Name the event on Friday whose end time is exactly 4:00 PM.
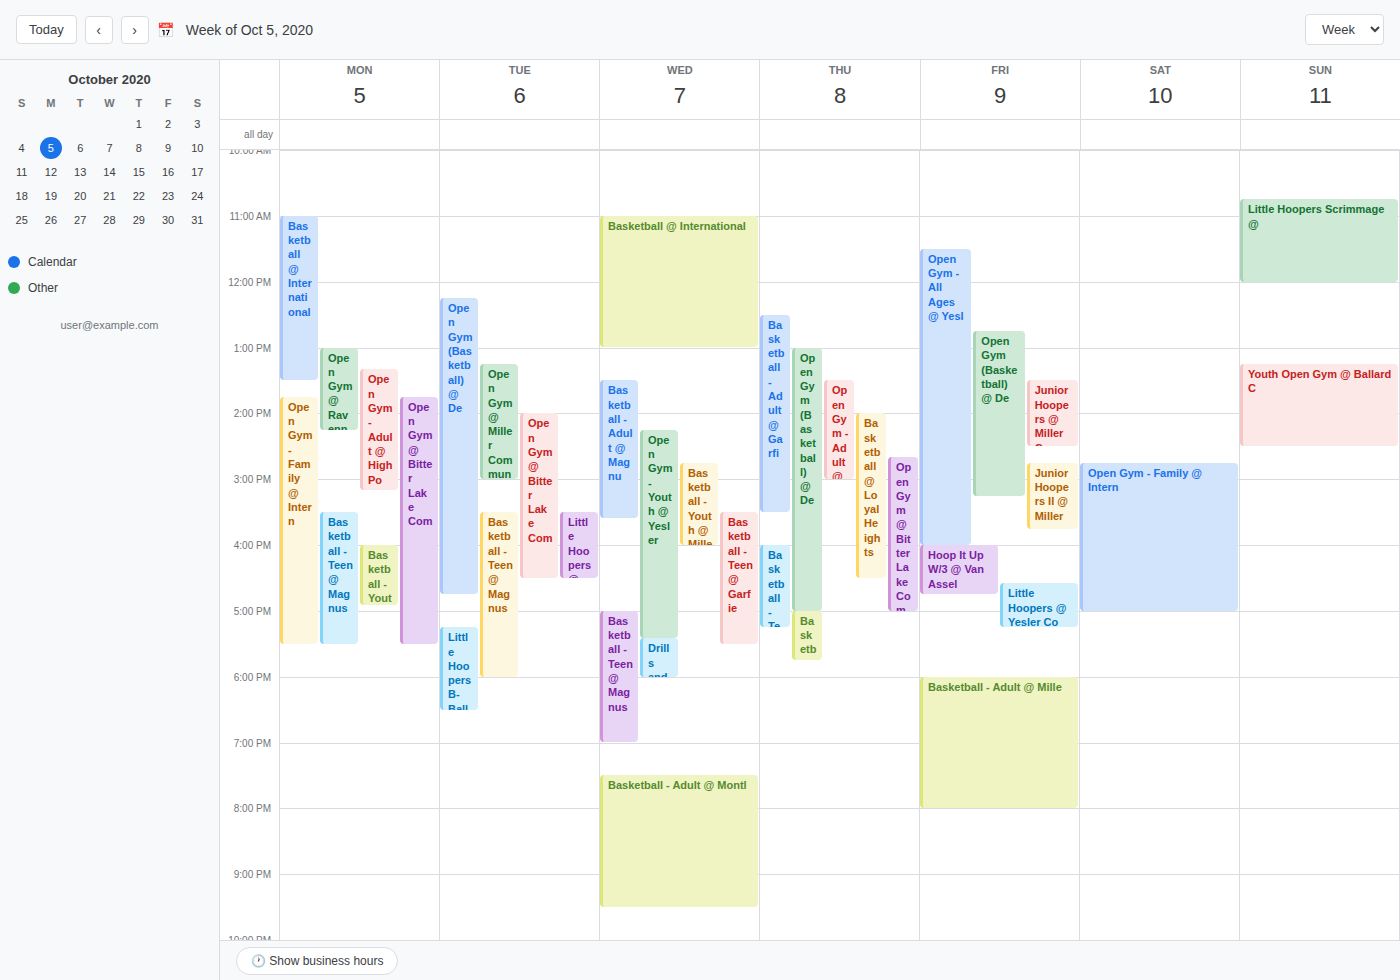
"Open Gym - All Ages @ Yesl"